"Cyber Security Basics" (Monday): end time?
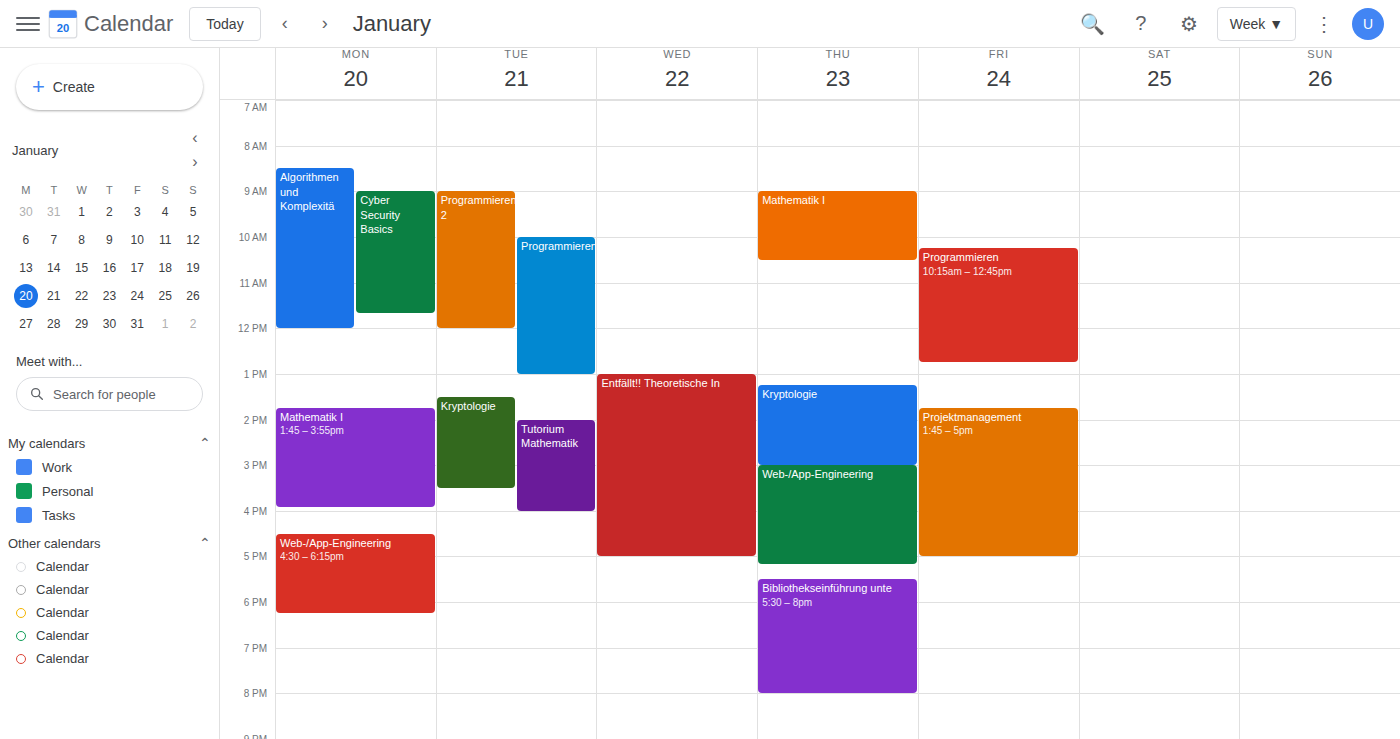
11:40 AM